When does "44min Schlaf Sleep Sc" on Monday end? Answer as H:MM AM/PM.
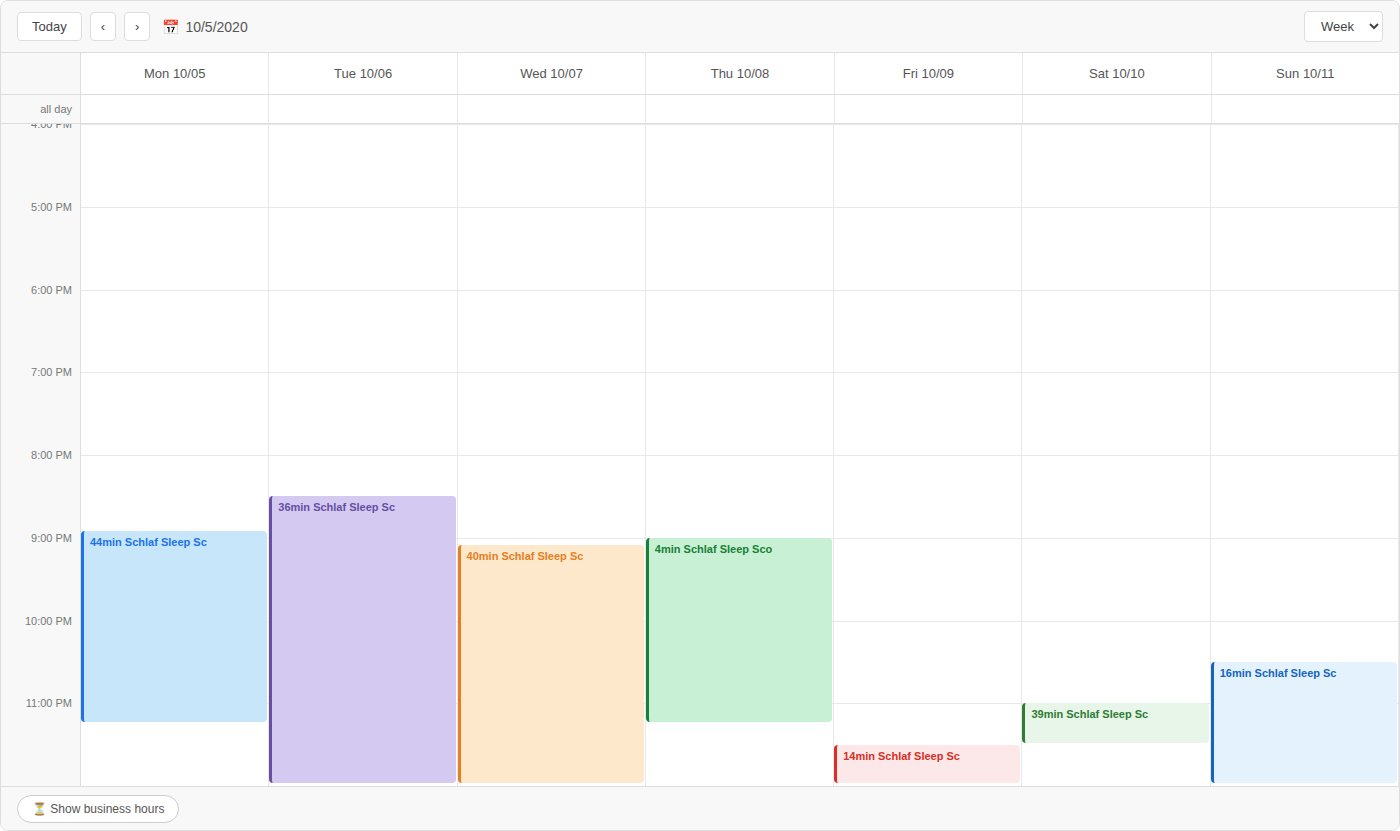
11:15 PM